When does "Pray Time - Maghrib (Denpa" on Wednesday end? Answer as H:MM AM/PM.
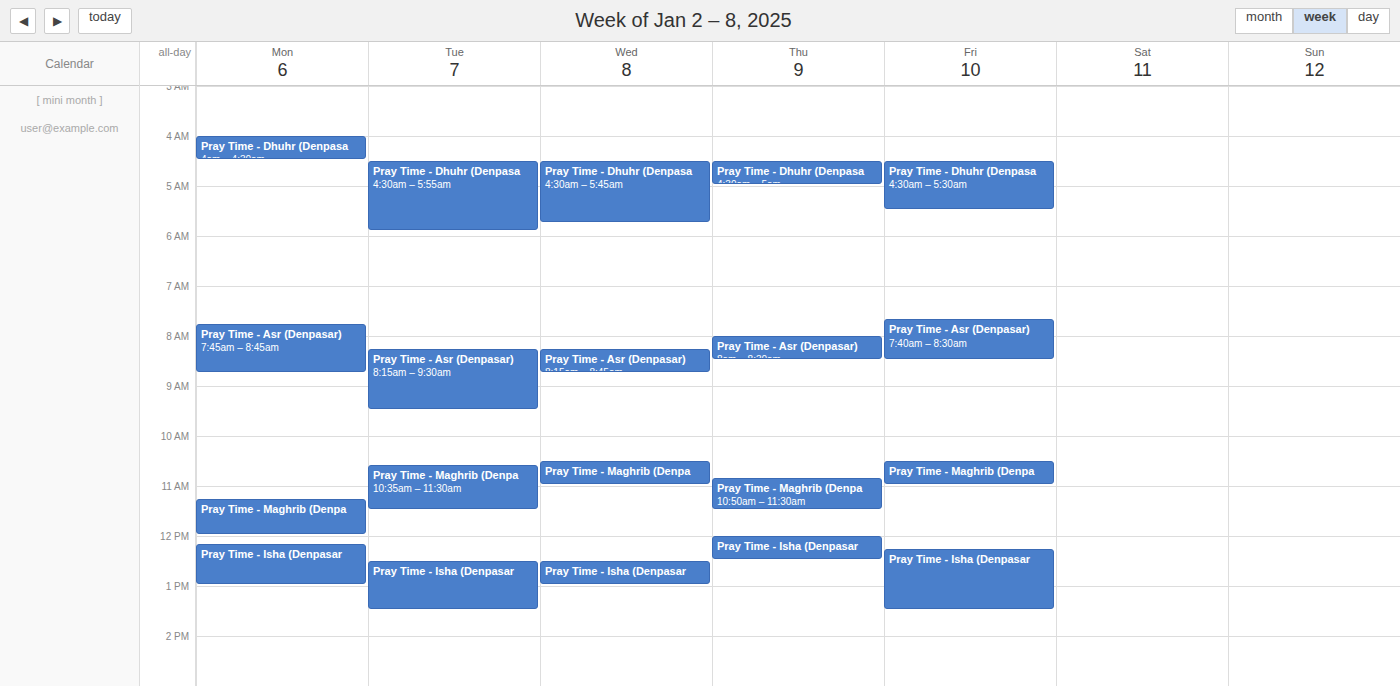
11:00 AM